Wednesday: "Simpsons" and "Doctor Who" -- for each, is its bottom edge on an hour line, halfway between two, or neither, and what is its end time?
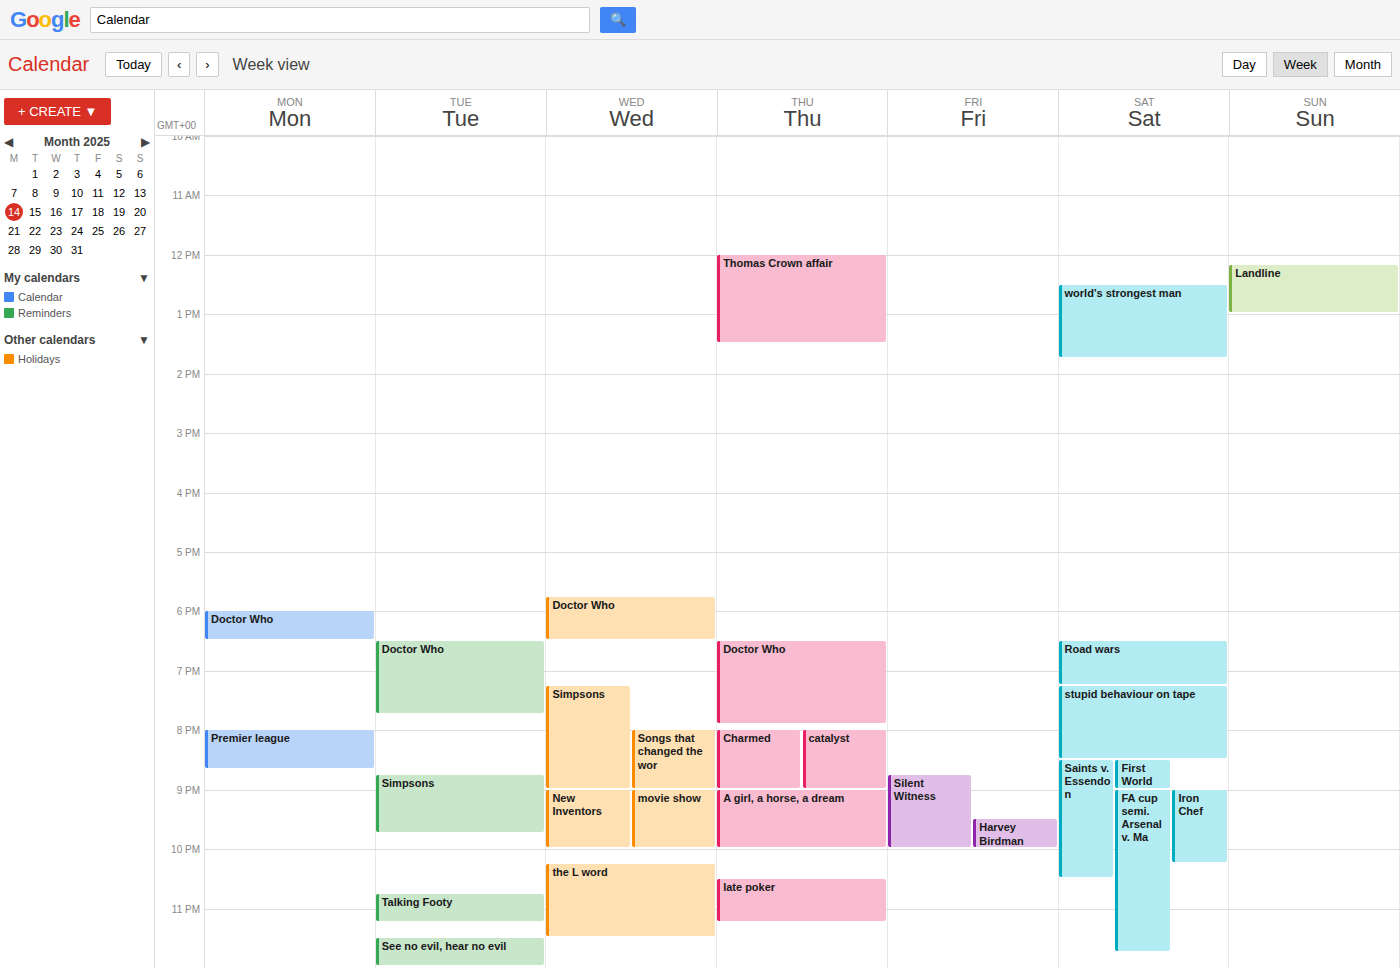
"Simpsons": 9:00 PM, exactly on the 9 PM line. "Doctor Who": 6:30 PM, halfway between the 6 PM and 7 PM lines.